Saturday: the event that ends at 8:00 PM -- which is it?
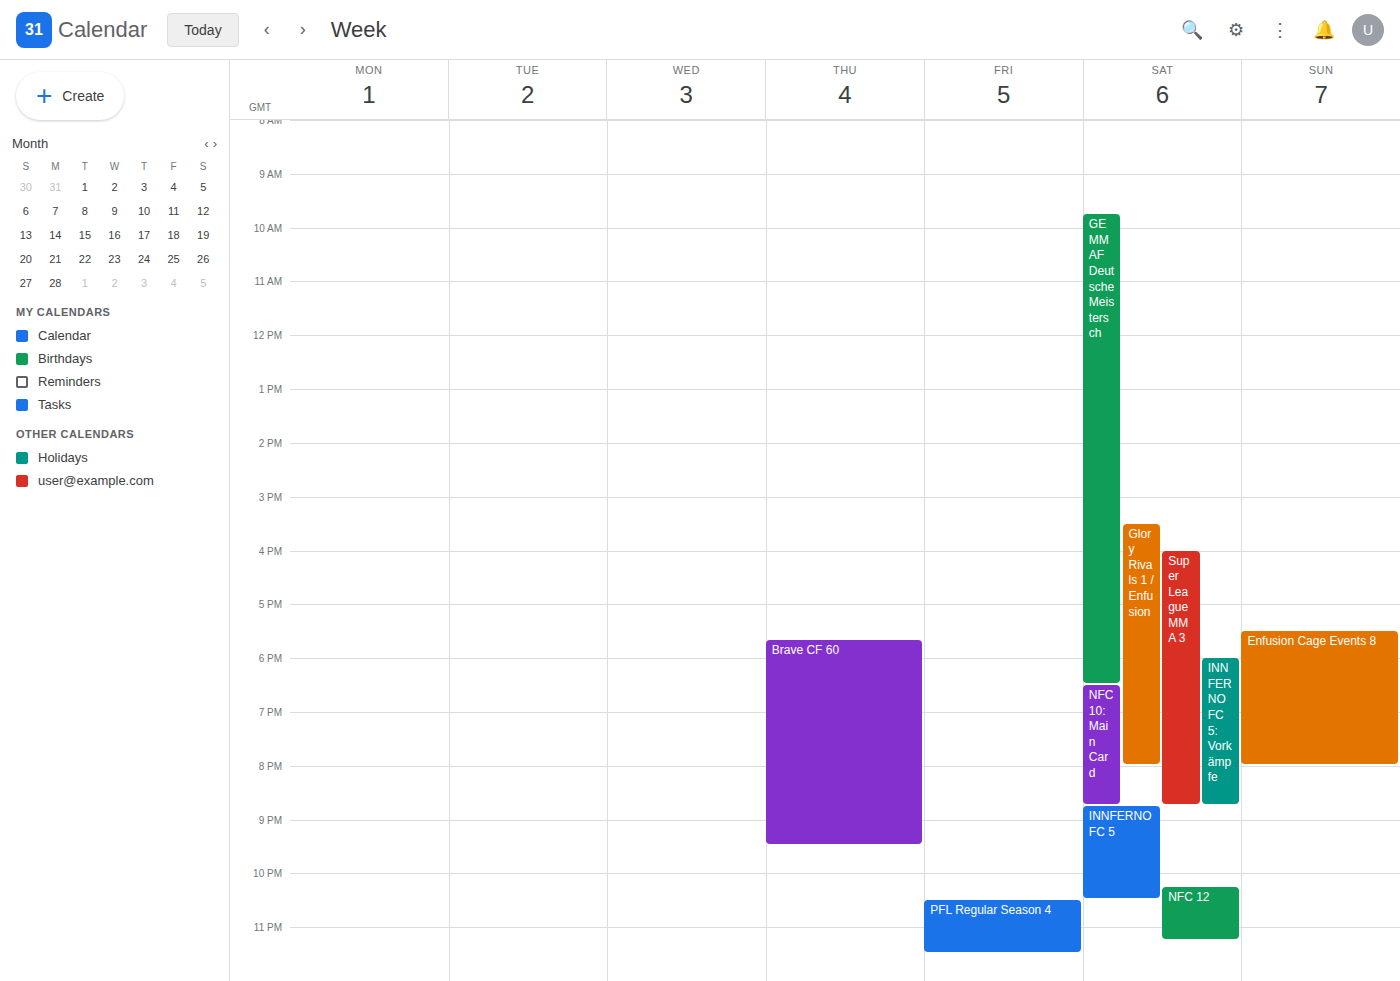
"Glory Rivals 1 / Enfusion"